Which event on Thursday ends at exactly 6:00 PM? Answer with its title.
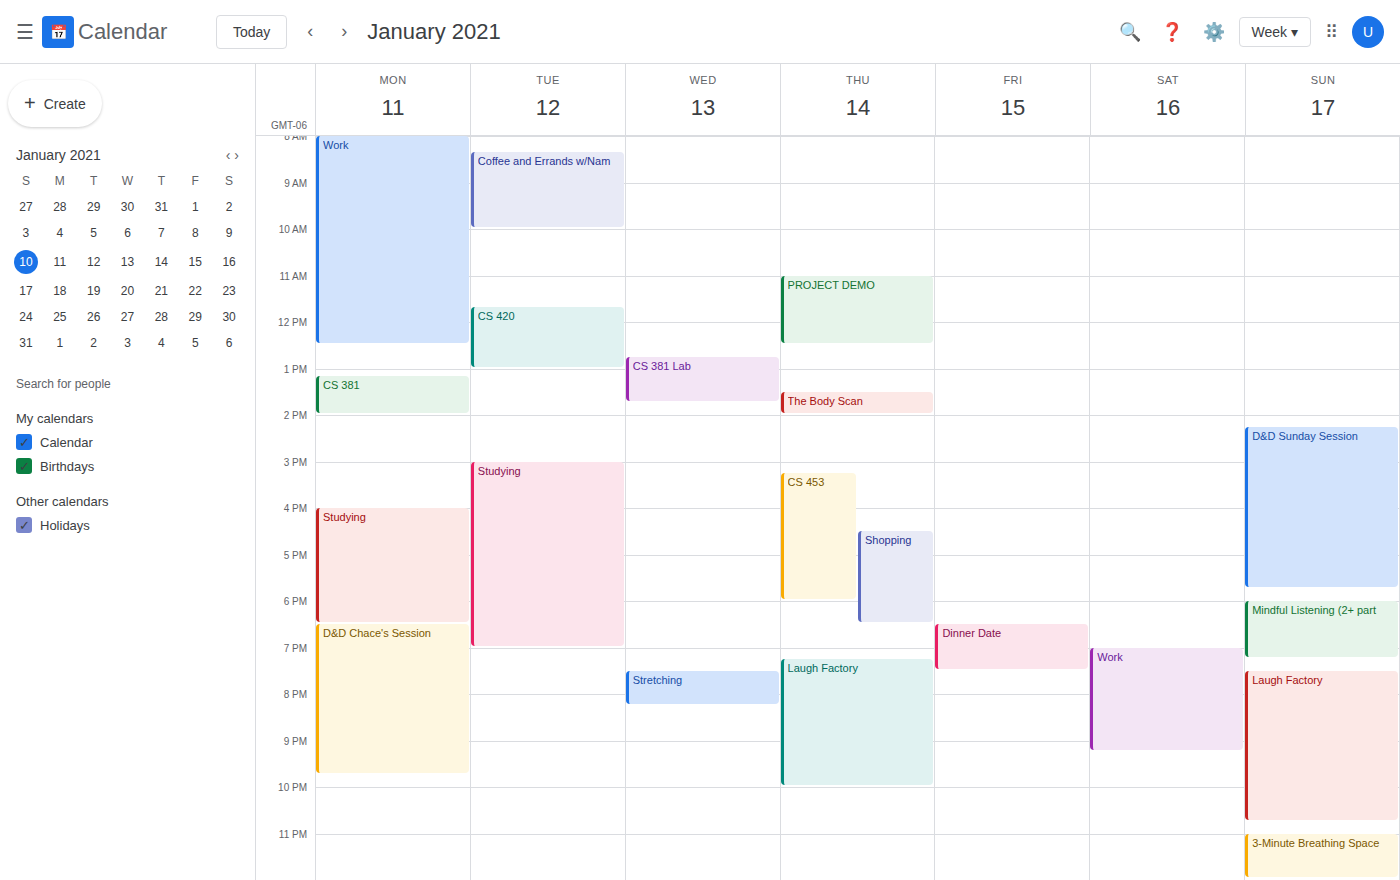
"CS 453"